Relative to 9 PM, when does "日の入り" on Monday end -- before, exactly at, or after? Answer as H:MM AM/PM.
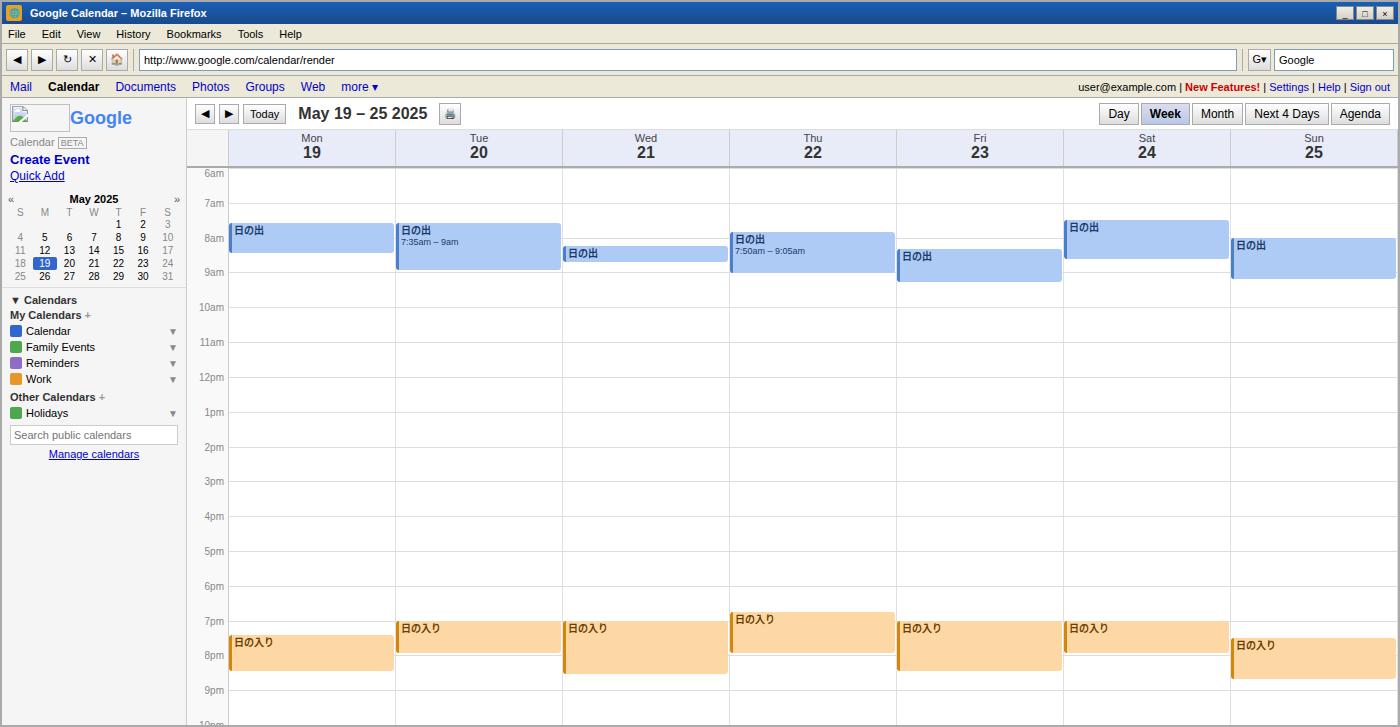
8:30 PM -- before 9 PM, 30 minutes above the 9 PM line.